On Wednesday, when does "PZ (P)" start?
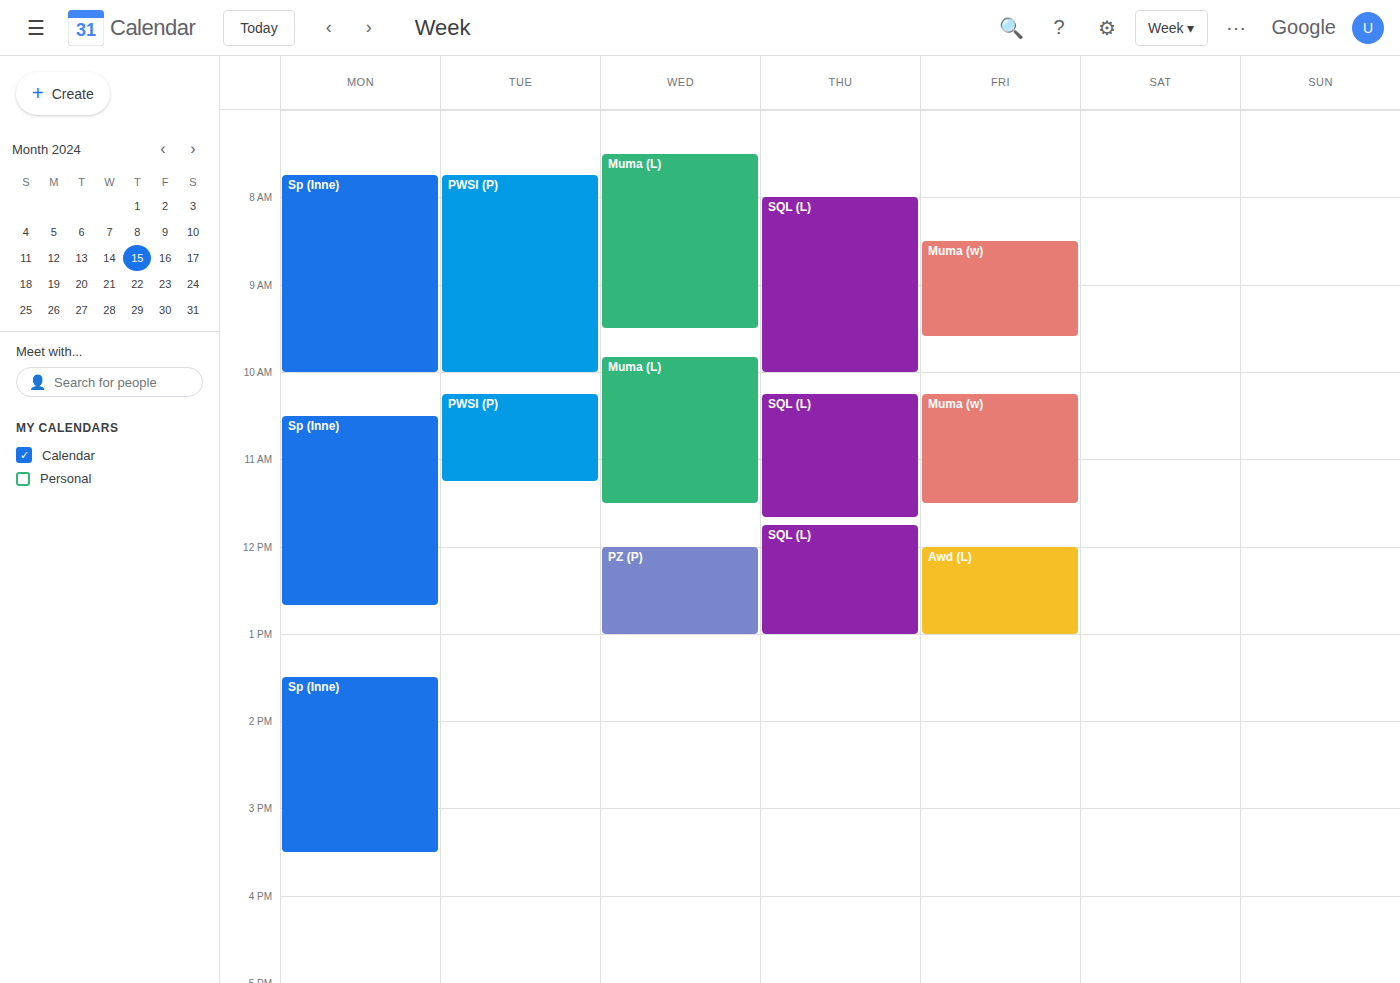
12:00 PM